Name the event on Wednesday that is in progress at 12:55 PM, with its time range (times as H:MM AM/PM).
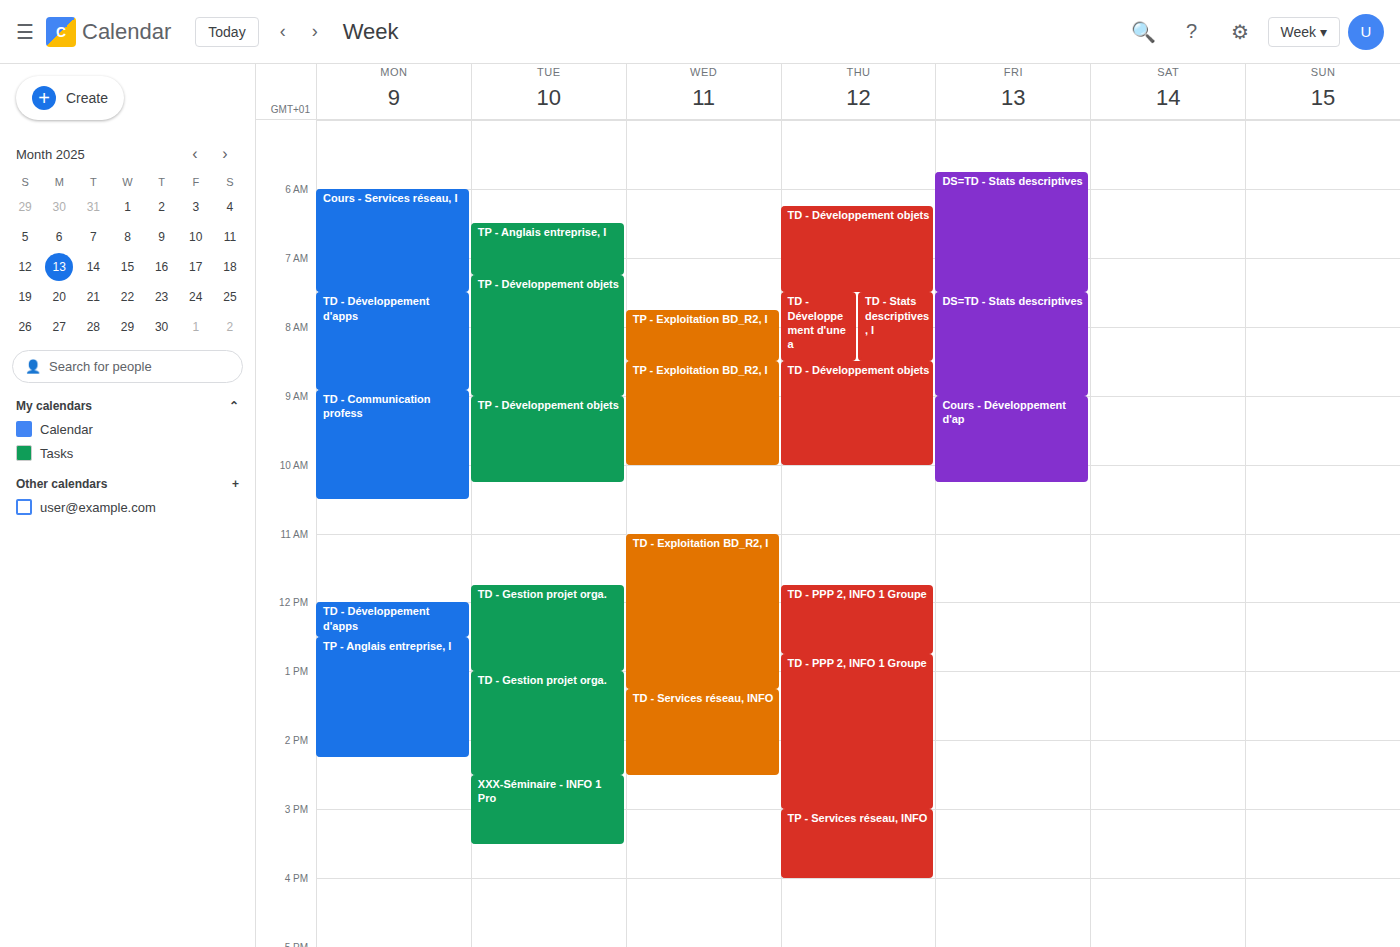
"TD - Exploitation BD_R2, I", 11:00 AM to 1:15 PM